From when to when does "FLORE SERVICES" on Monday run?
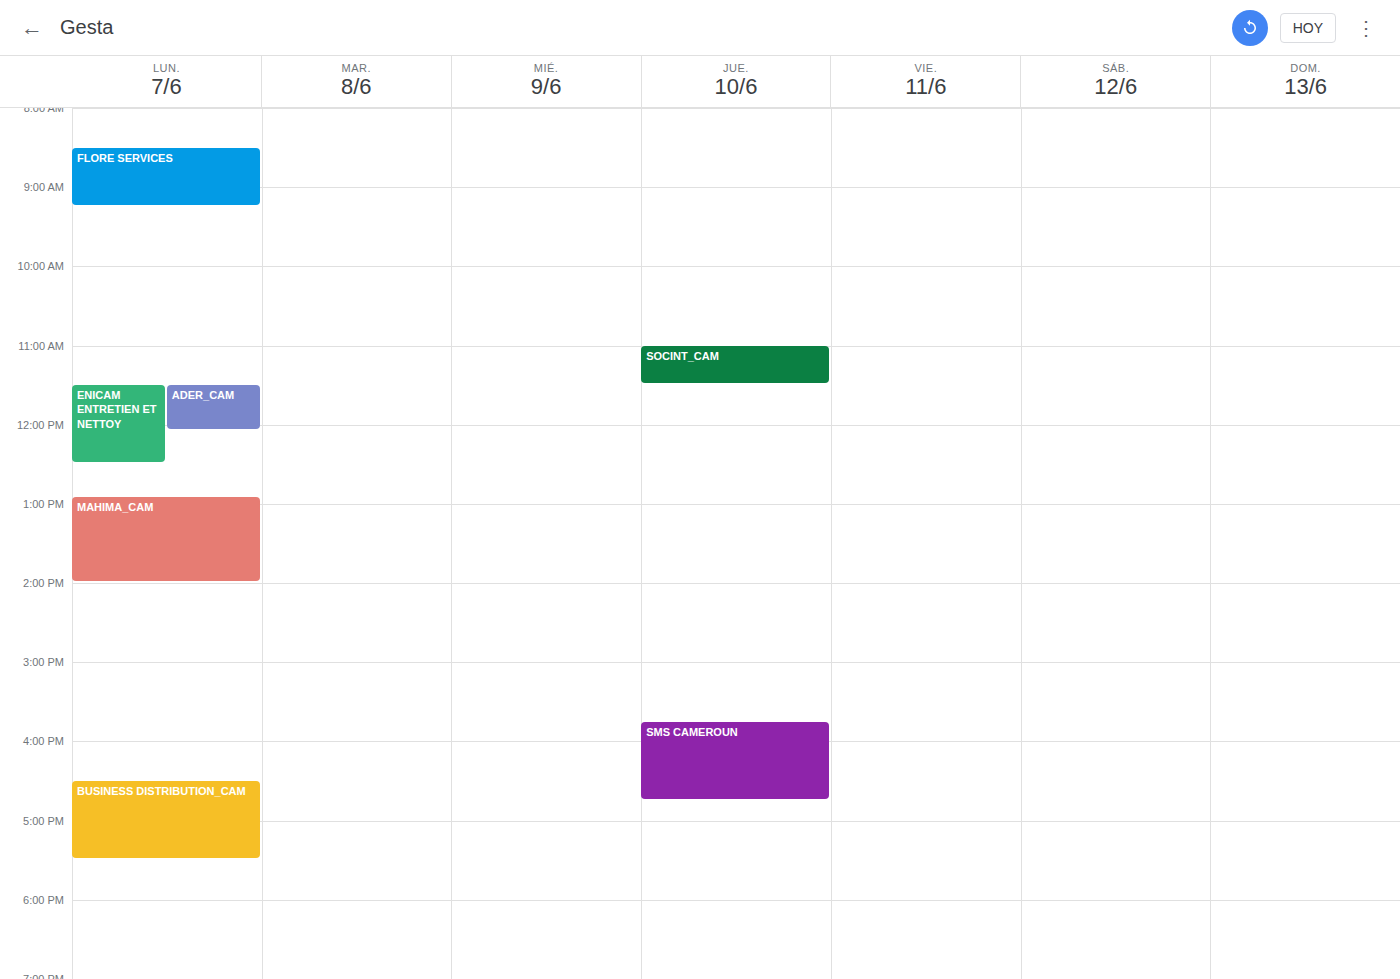
8:30 AM to 9:15 AM